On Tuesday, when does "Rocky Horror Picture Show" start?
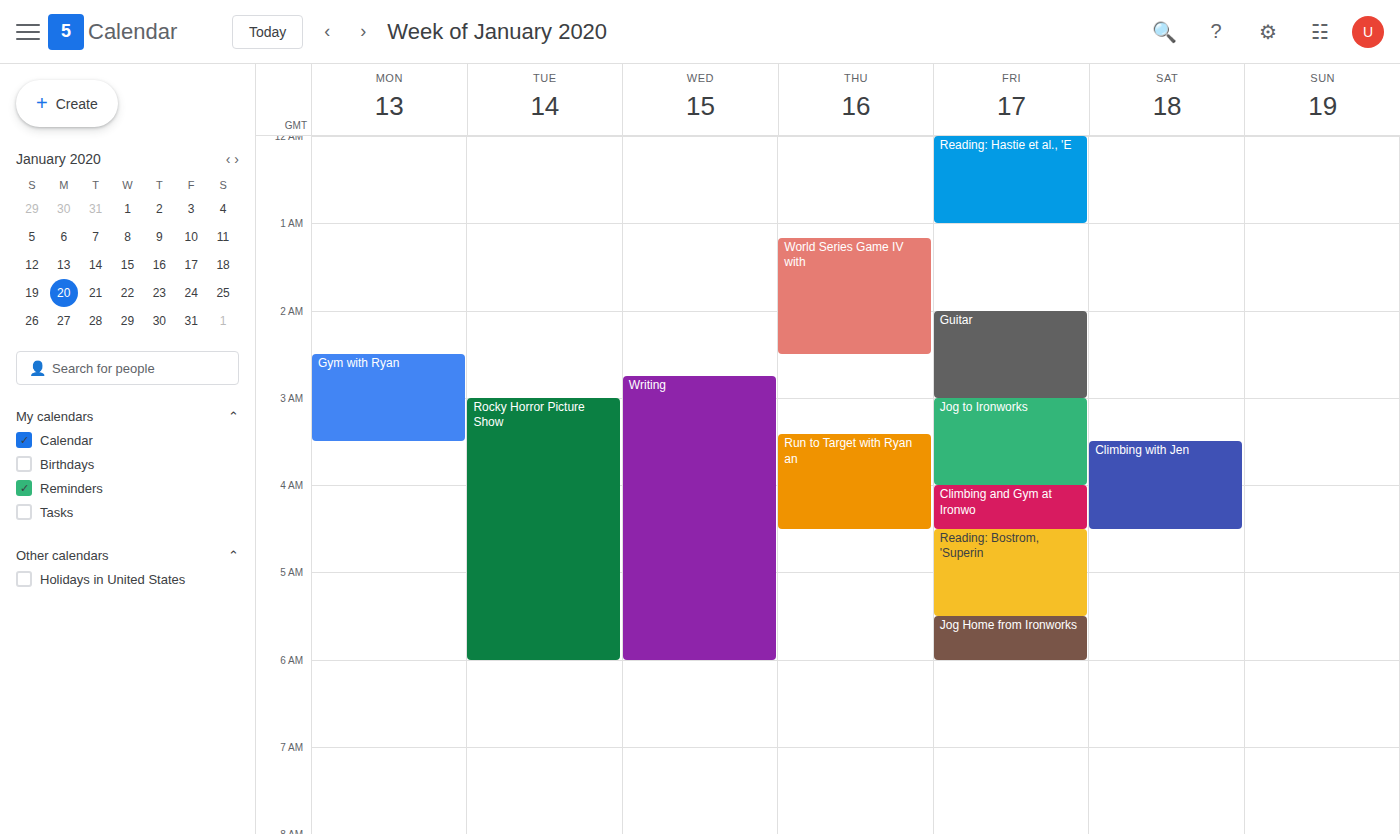
3:00 AM